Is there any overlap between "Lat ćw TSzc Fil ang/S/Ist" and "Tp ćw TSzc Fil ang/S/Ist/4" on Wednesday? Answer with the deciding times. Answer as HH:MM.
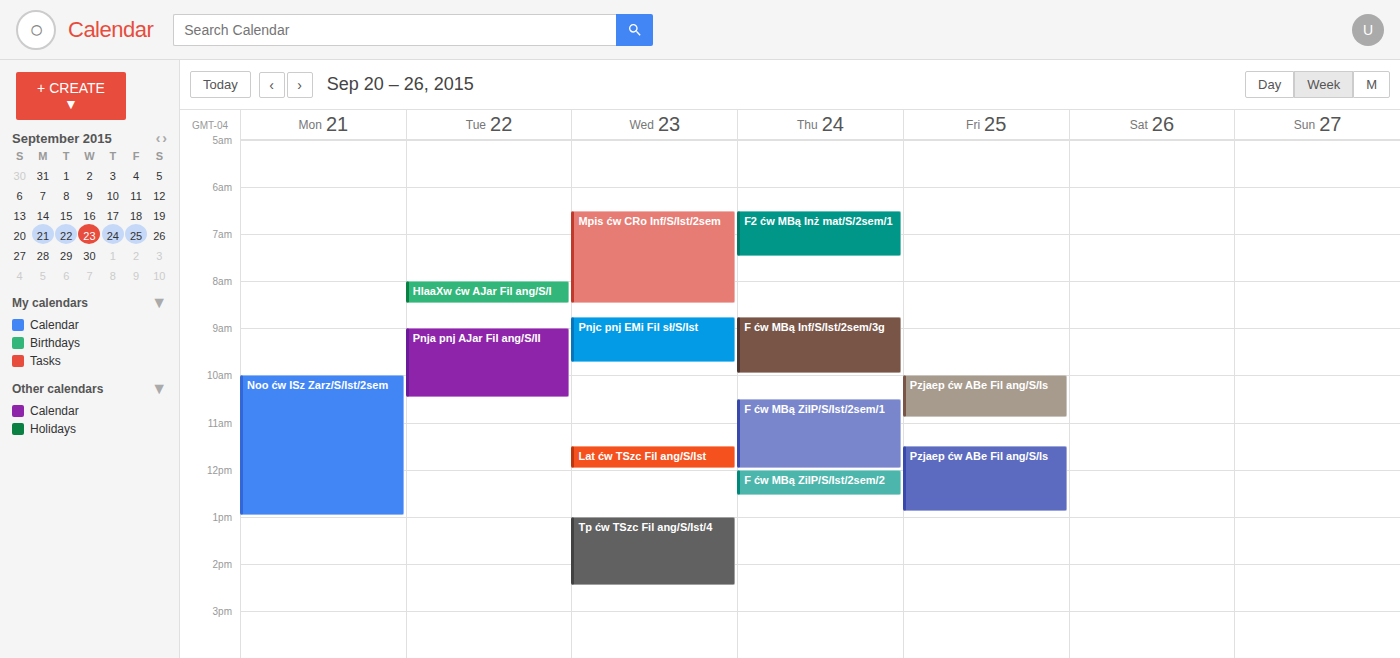
"Lat ćw TSzc Fil ang/S/Ist" ends at 12:00 and "Tp ćw TSzc Fil ang/S/Ist/4" starts at 13:00 -- no overlap.